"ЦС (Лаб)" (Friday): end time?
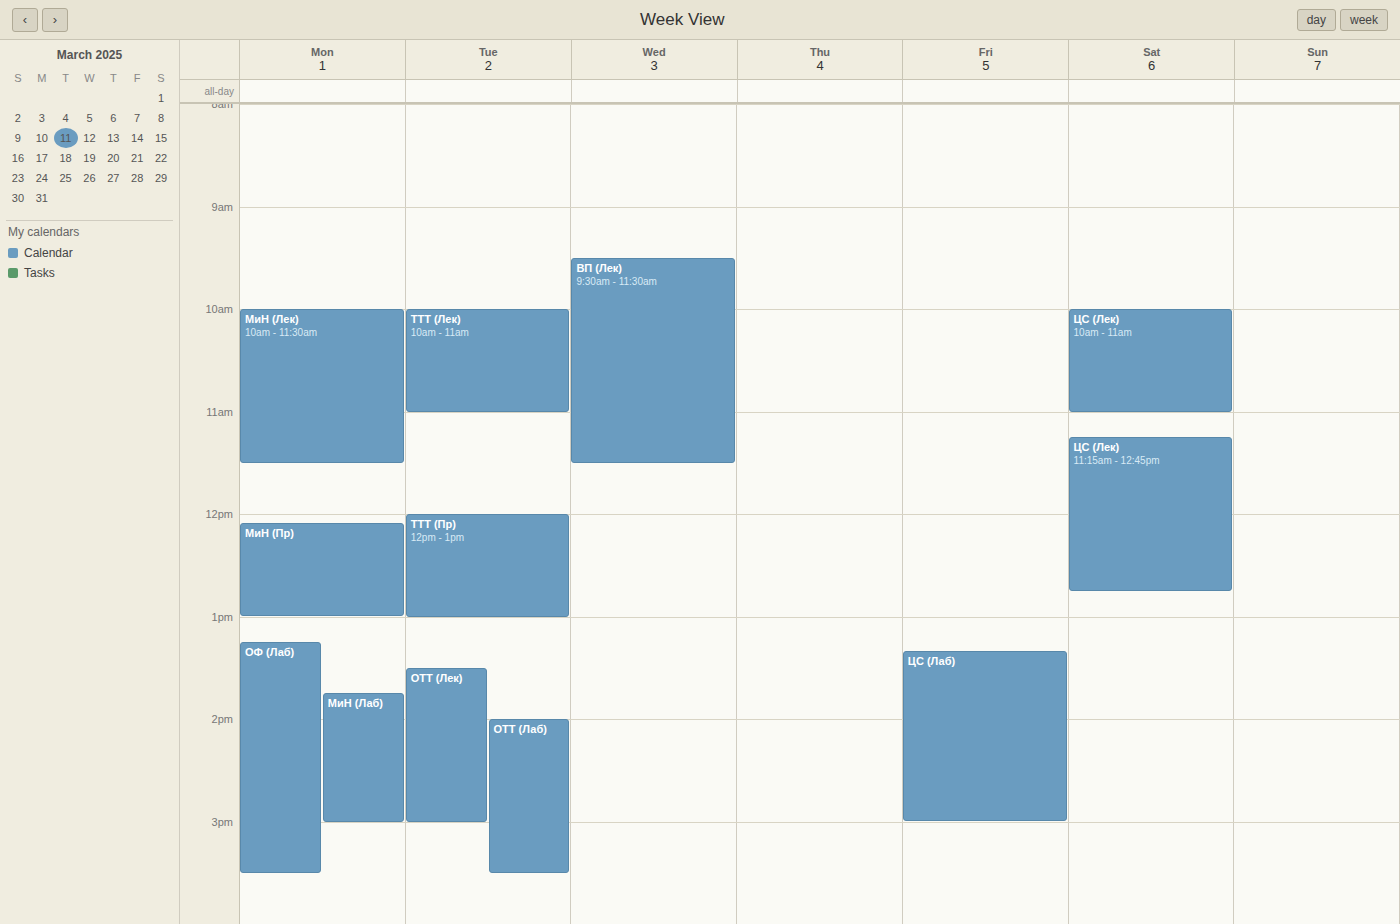
3:00 PM